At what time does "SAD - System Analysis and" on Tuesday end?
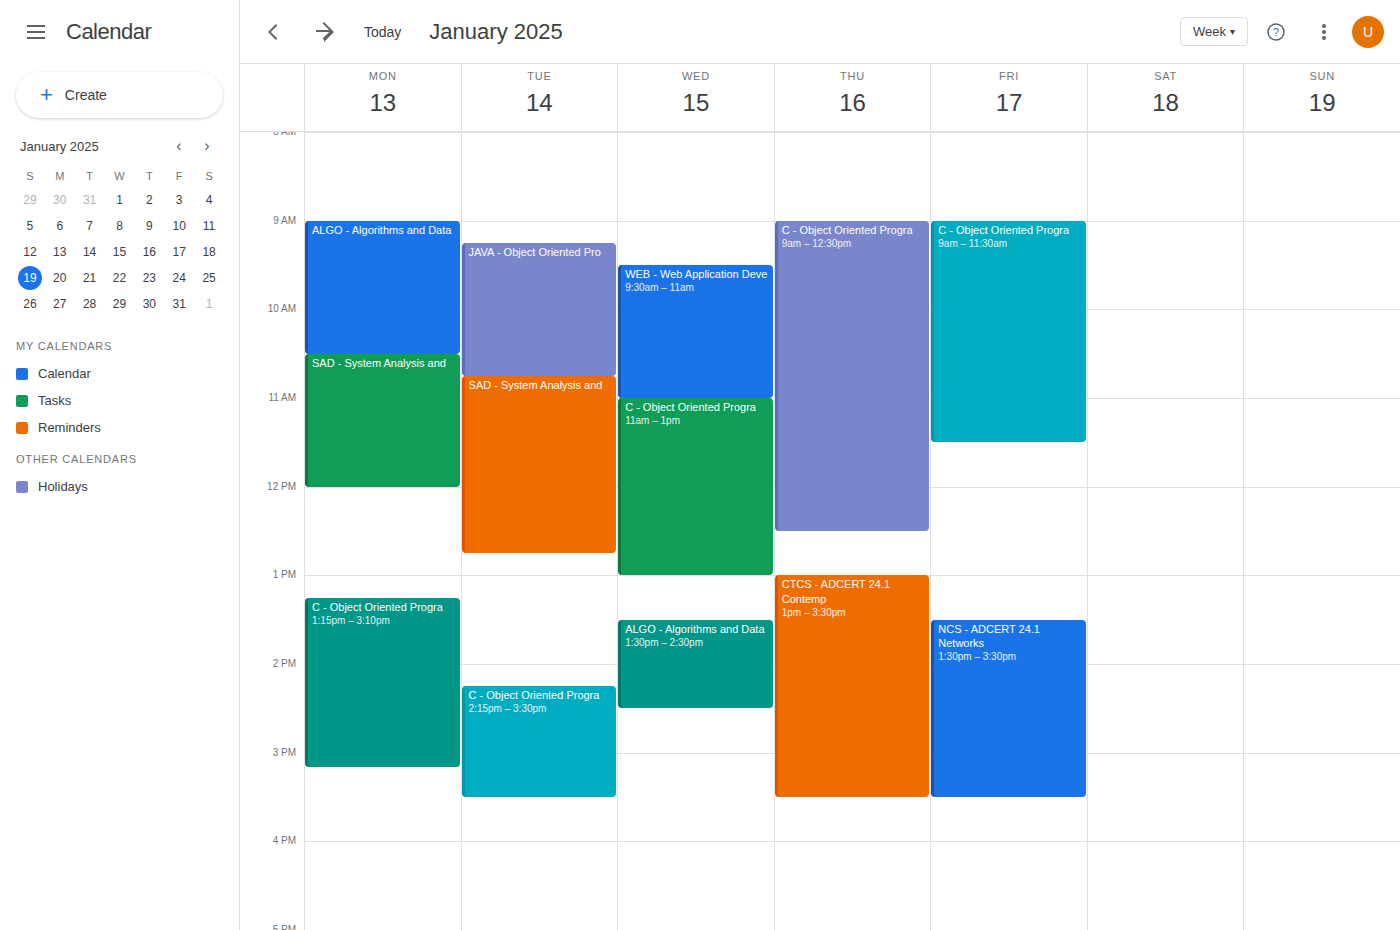
12:45